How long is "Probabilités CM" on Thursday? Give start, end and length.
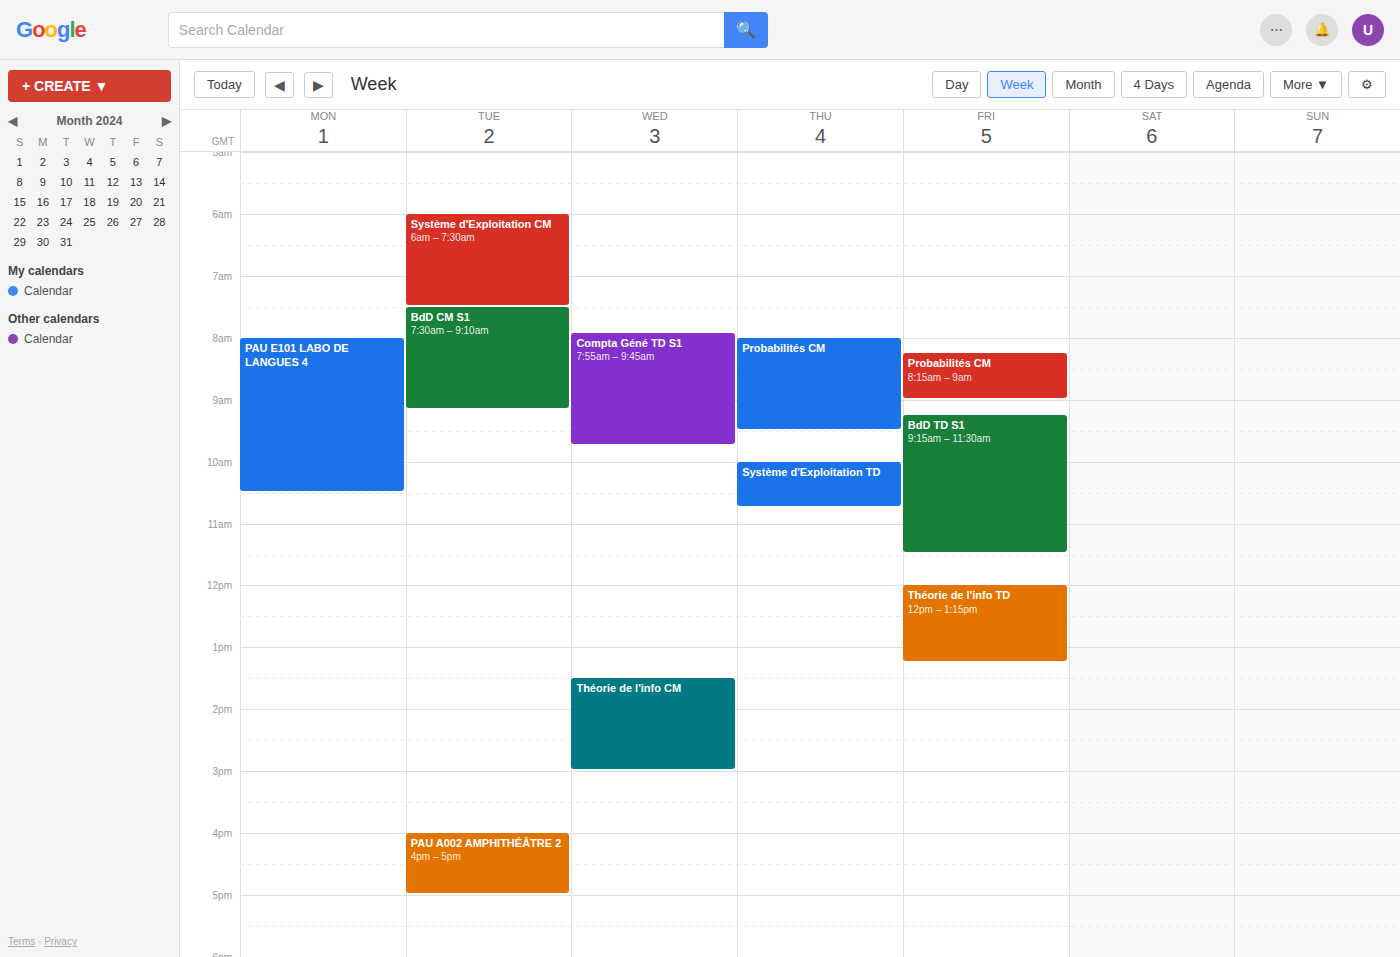
8:00 AM to 9:30 AM, 1 hour 30 minutes